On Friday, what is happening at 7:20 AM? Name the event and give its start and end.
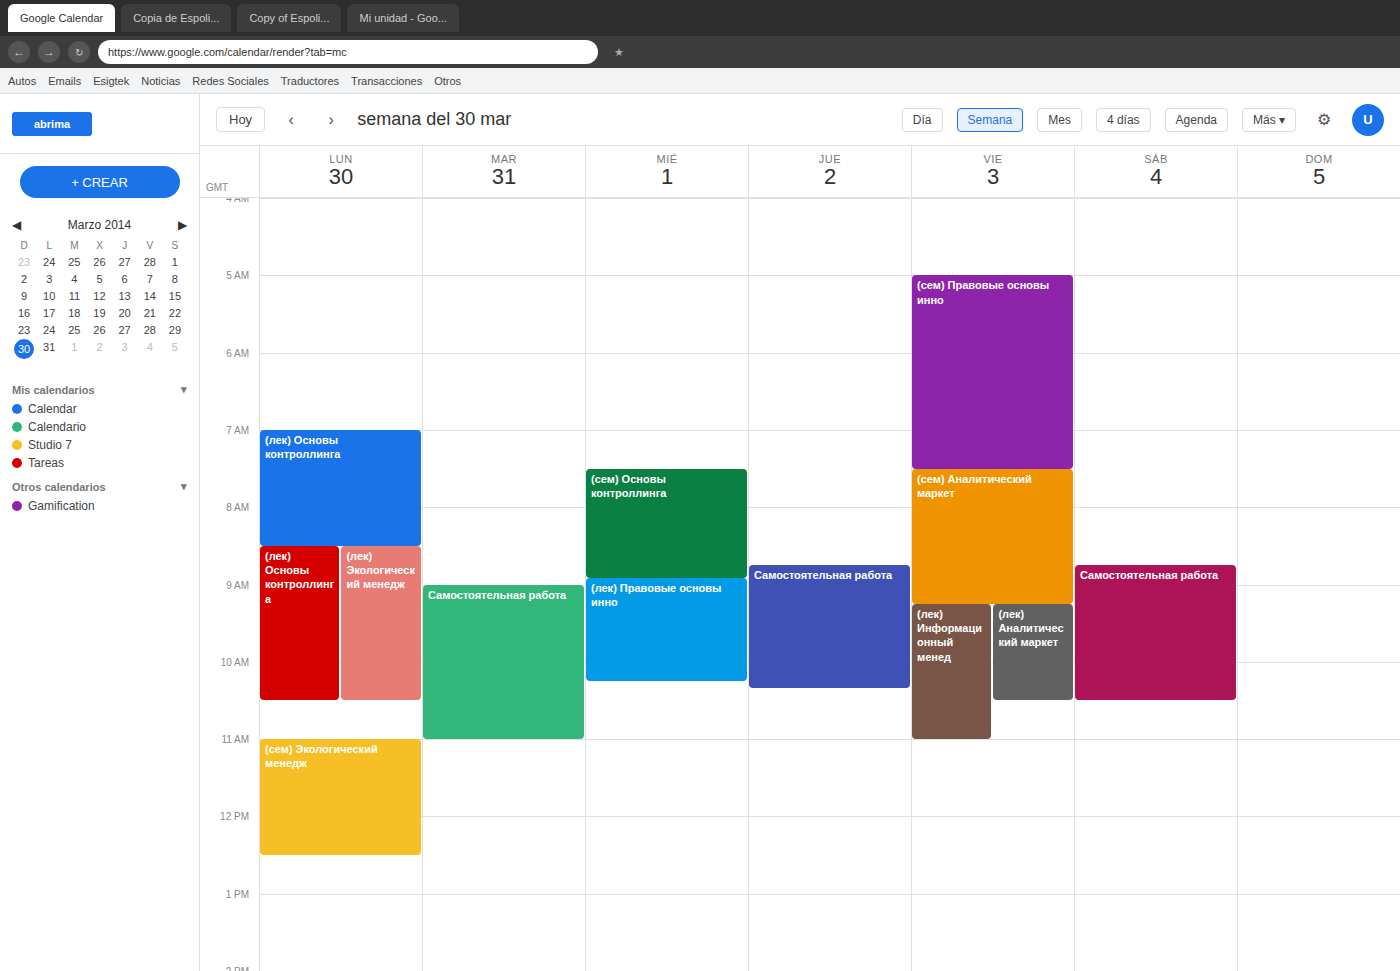
"(сем) Правовые основы инно", 5:00 AM to 7:30 AM